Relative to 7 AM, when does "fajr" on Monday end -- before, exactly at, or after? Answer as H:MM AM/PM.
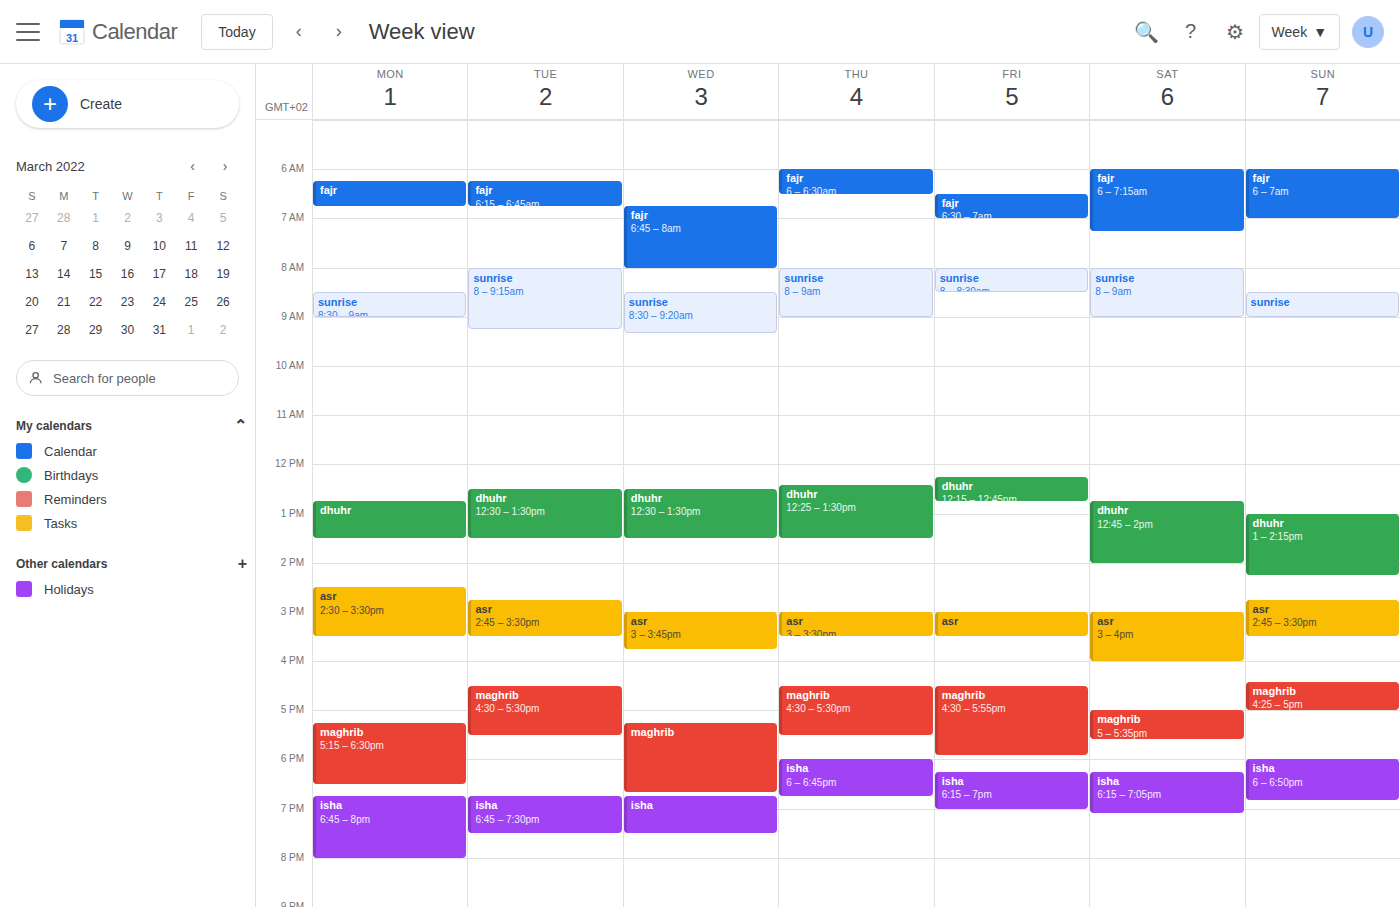
6:45 AM -- before 7 AM, 15 minutes above the 7 AM line.